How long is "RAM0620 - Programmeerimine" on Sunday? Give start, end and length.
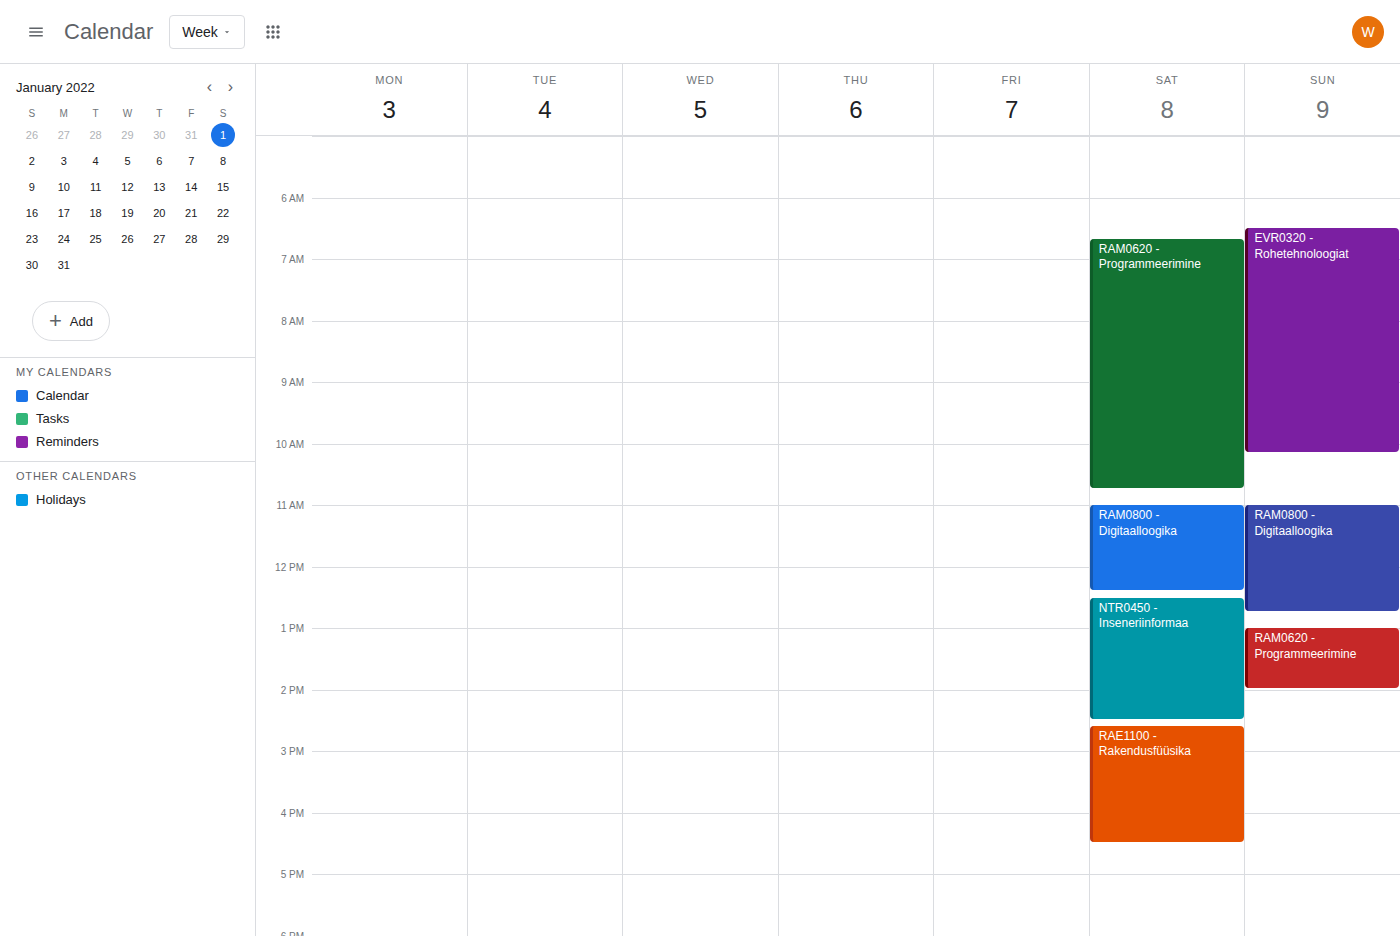
1:00 PM to 2:00 PM, 1 hour